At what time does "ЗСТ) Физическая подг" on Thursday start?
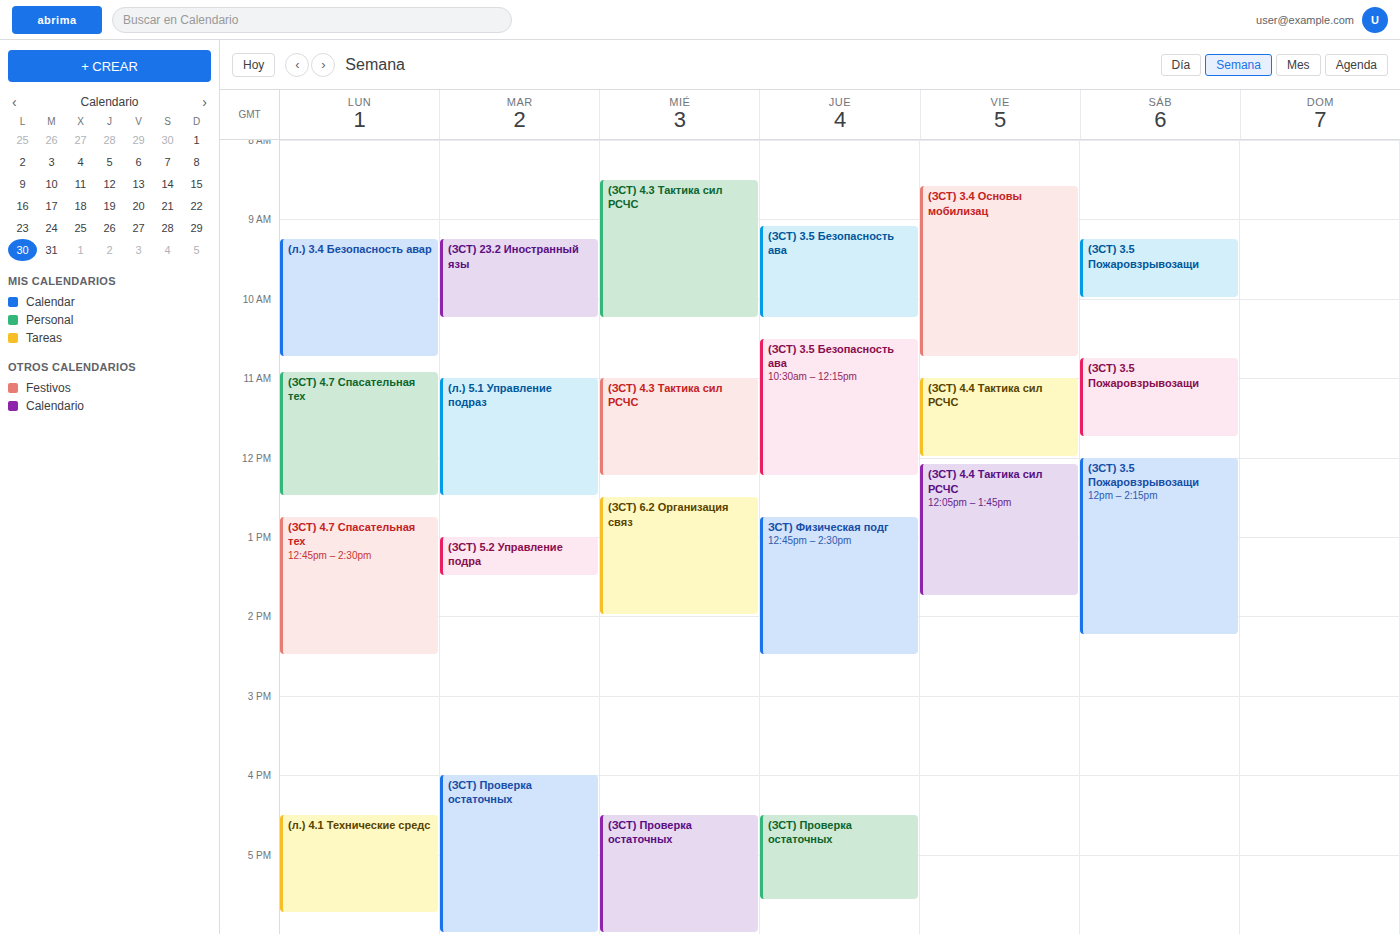
12:45 PM